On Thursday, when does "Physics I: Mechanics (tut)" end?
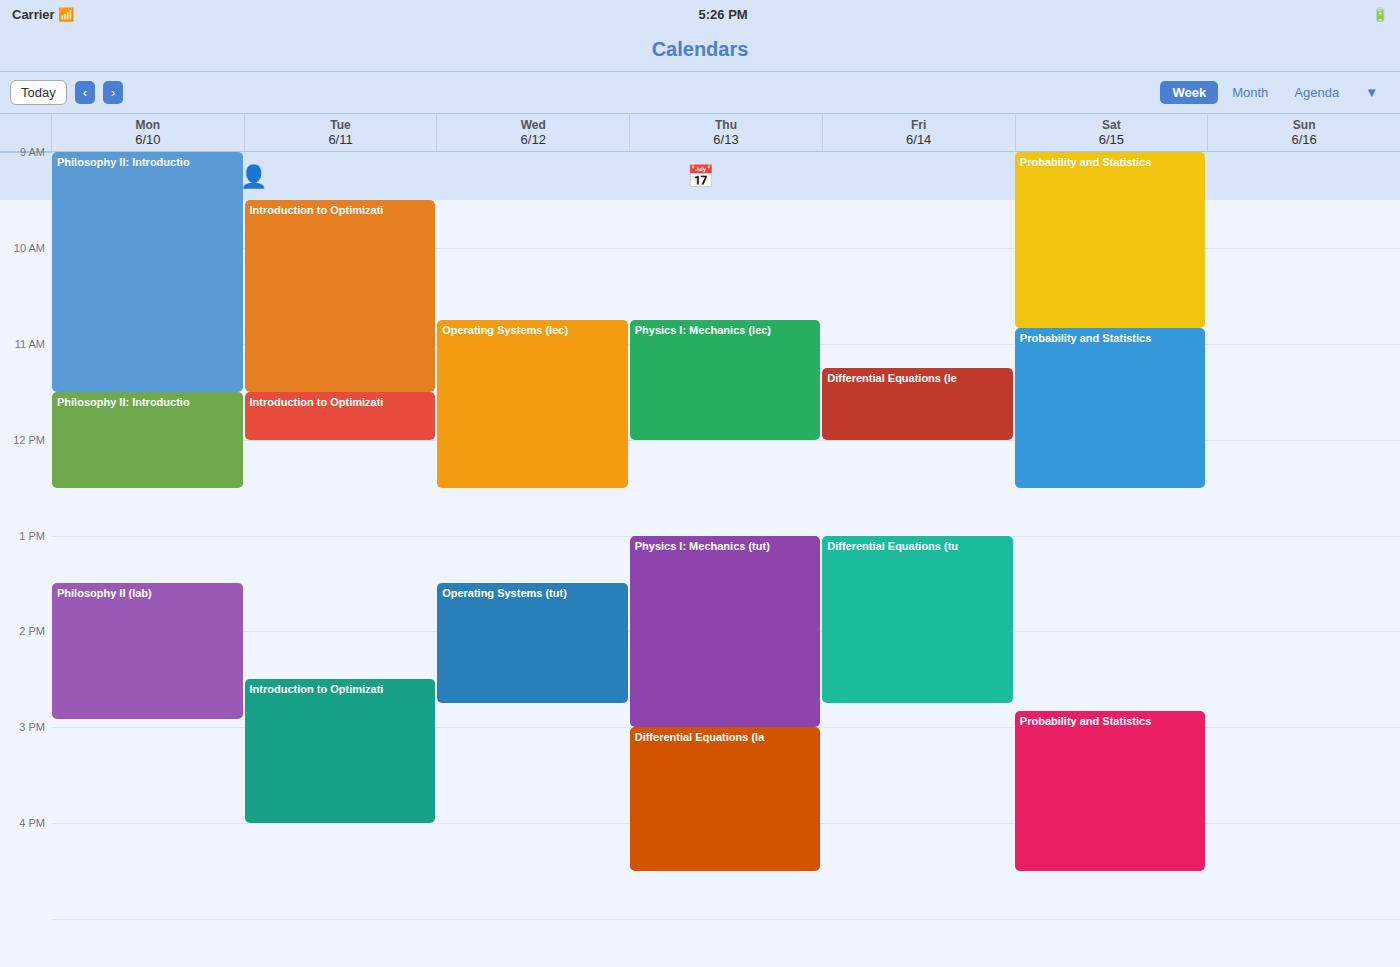
15:00